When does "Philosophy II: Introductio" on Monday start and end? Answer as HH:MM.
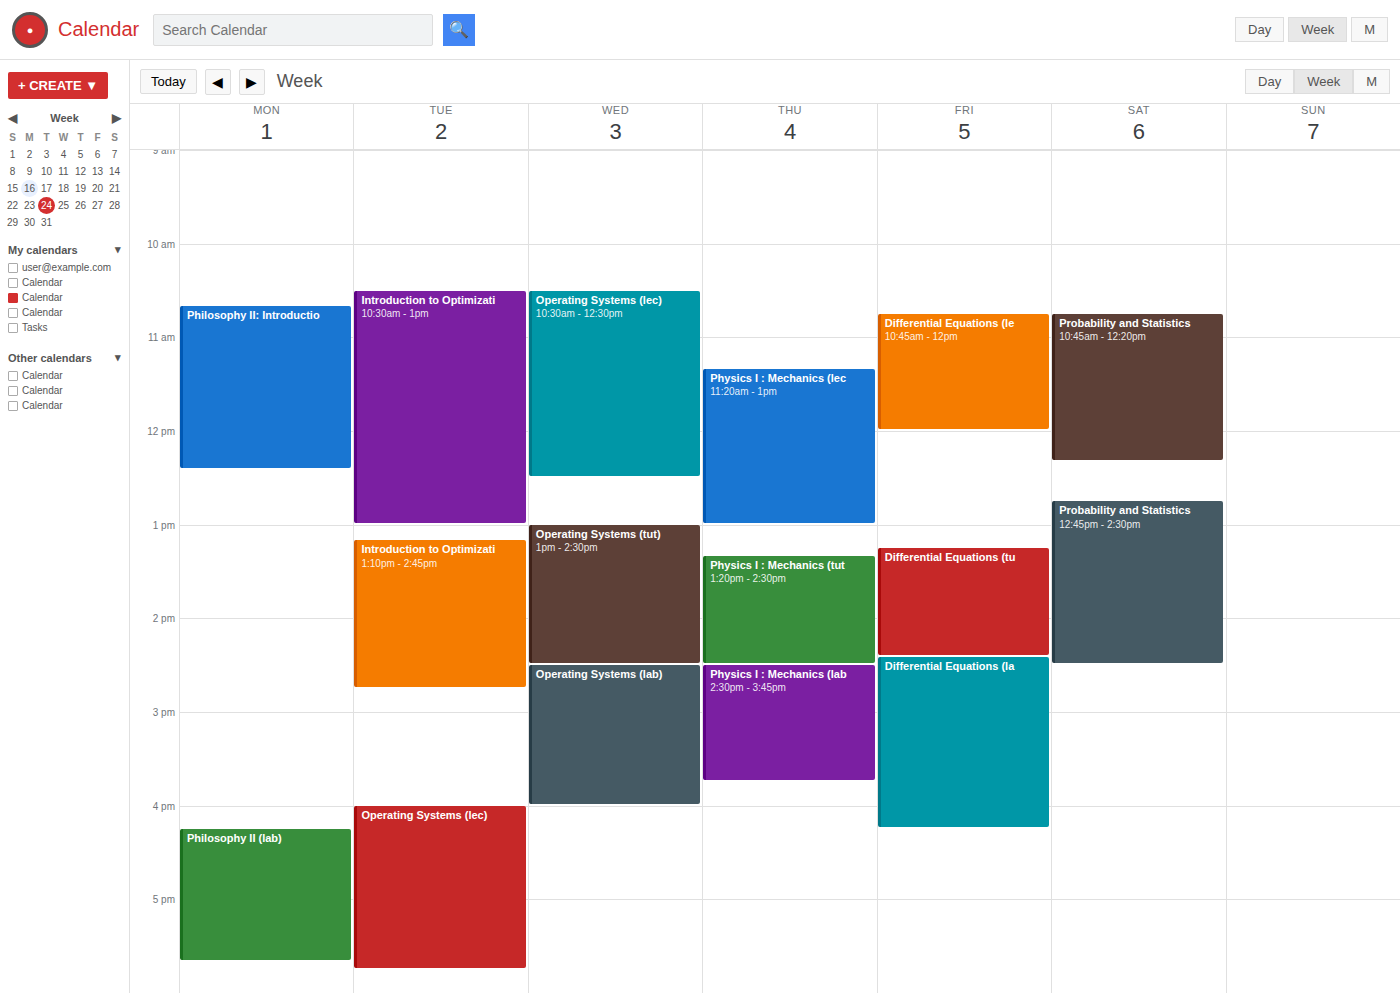
10:40 to 12:25